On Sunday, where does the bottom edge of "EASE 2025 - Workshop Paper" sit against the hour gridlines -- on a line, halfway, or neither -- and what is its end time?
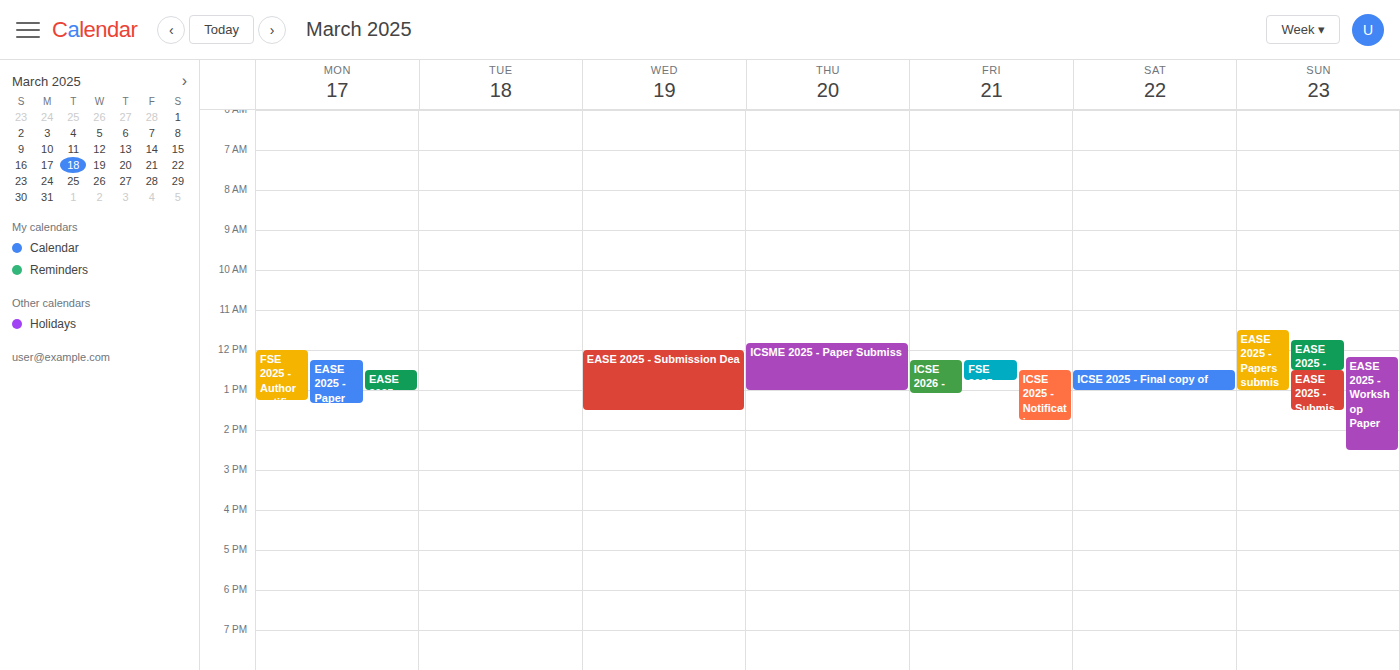
2:30 PM -- halfway between the 2 PM and 3 PM lines.